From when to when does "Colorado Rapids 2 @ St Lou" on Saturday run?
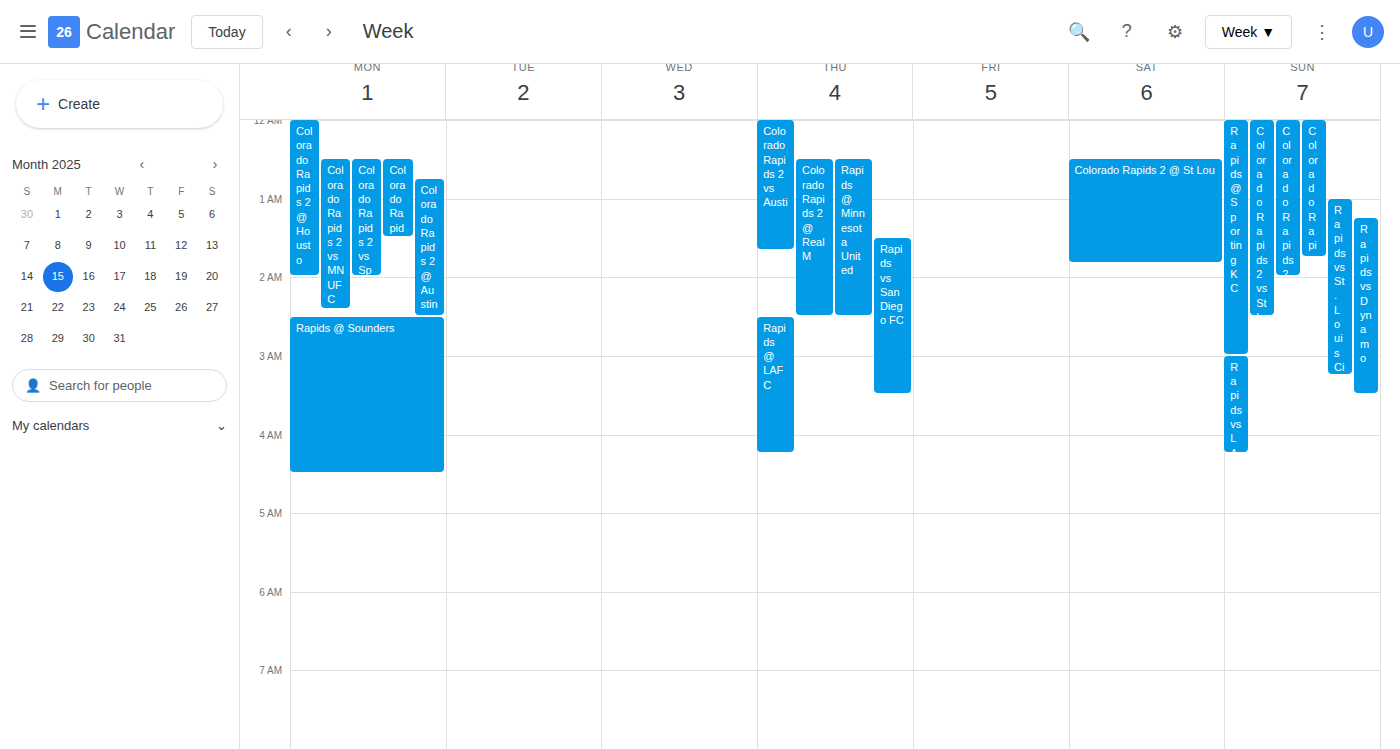
12:30 AM to 1:50 AM